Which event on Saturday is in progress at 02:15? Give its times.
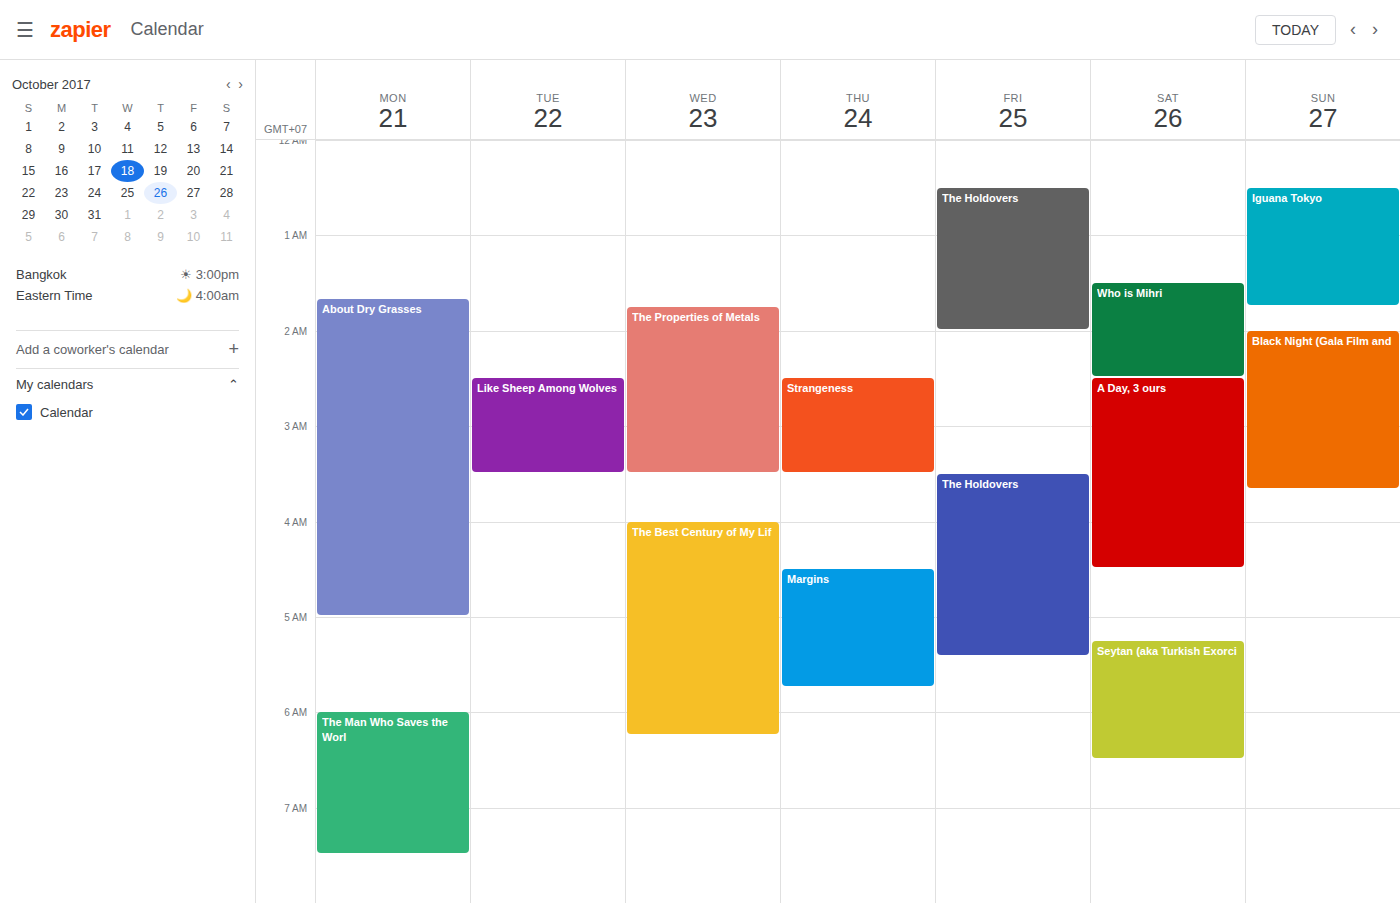
"Who is Mihri", 01:30 to 02:30